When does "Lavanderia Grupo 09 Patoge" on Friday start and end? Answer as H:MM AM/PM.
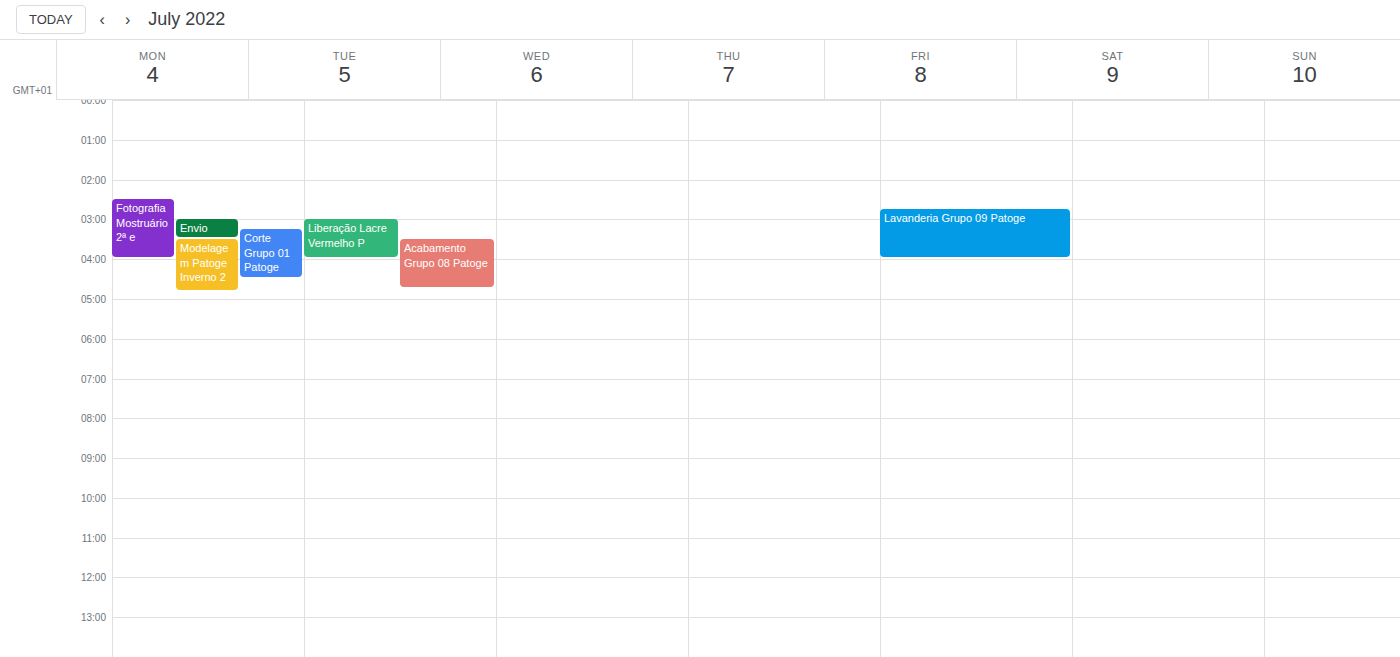
2:45 AM to 4:00 AM